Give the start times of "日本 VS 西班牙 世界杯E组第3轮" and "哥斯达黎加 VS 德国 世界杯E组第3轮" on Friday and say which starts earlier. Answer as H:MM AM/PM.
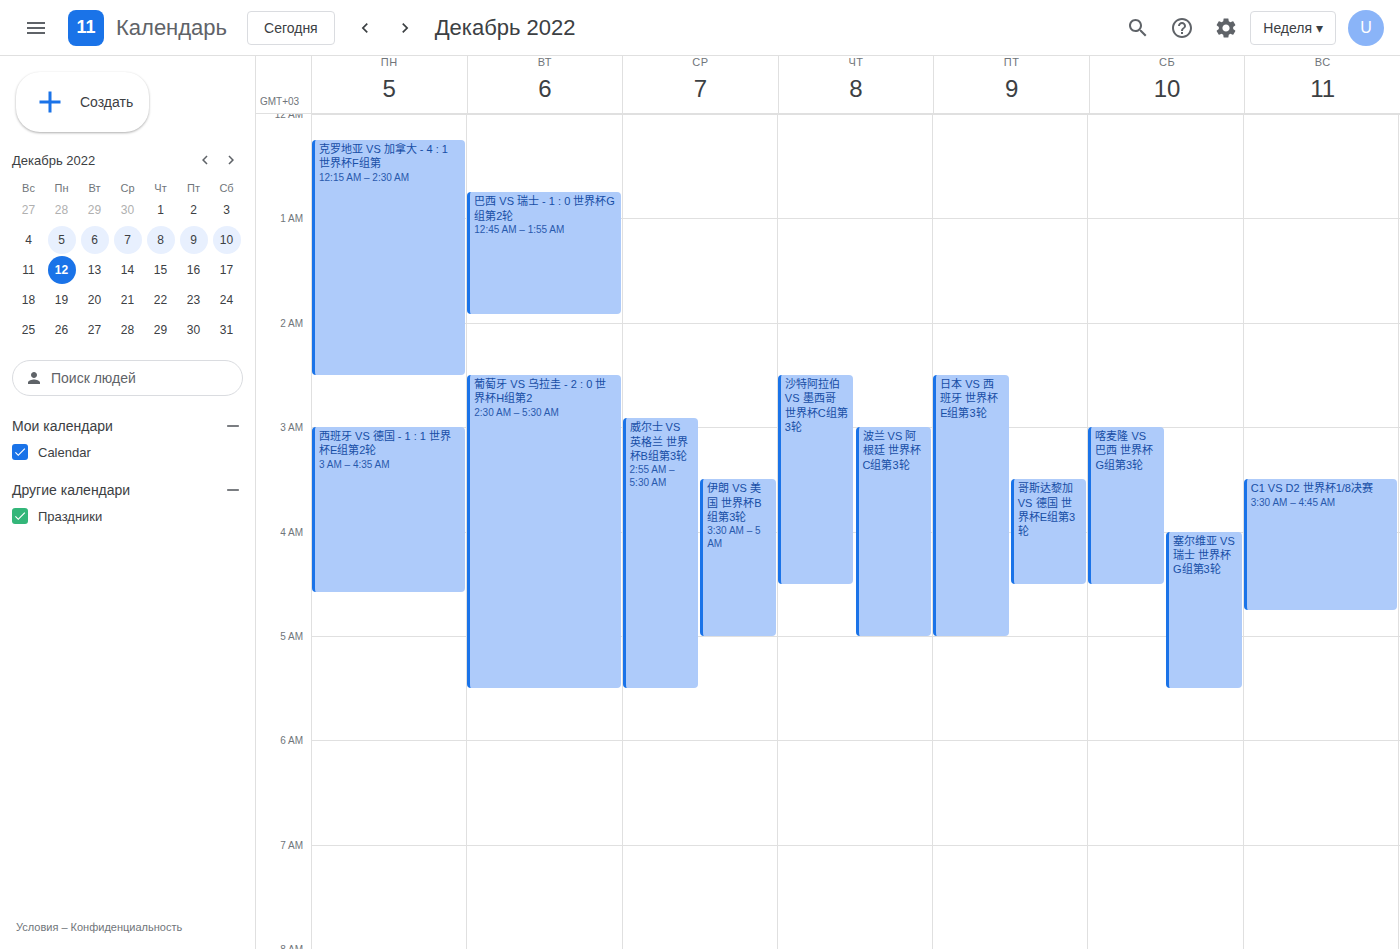
"日本 VS 西班牙 世界杯E组第3轮" 2:30 AM; "哥斯达黎加 VS 德国 世界杯E组第3轮" 3:30 AM.